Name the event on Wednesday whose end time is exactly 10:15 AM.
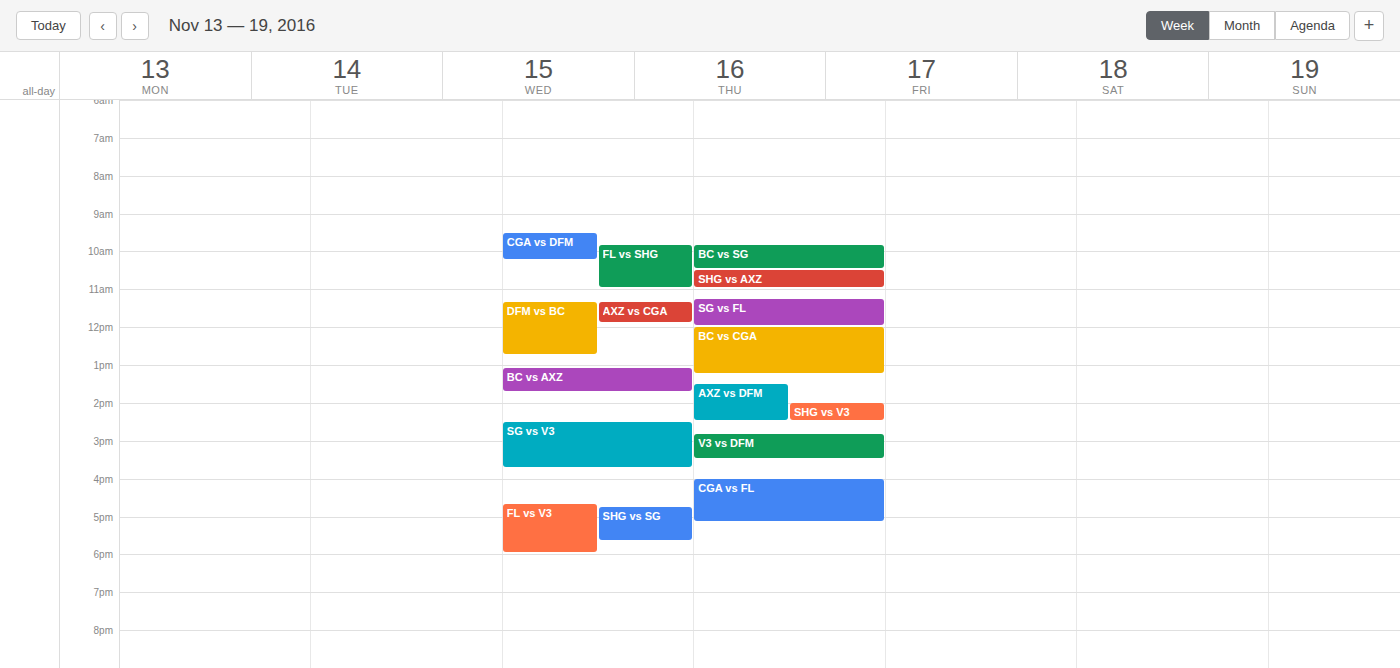
"CGA vs DFM"